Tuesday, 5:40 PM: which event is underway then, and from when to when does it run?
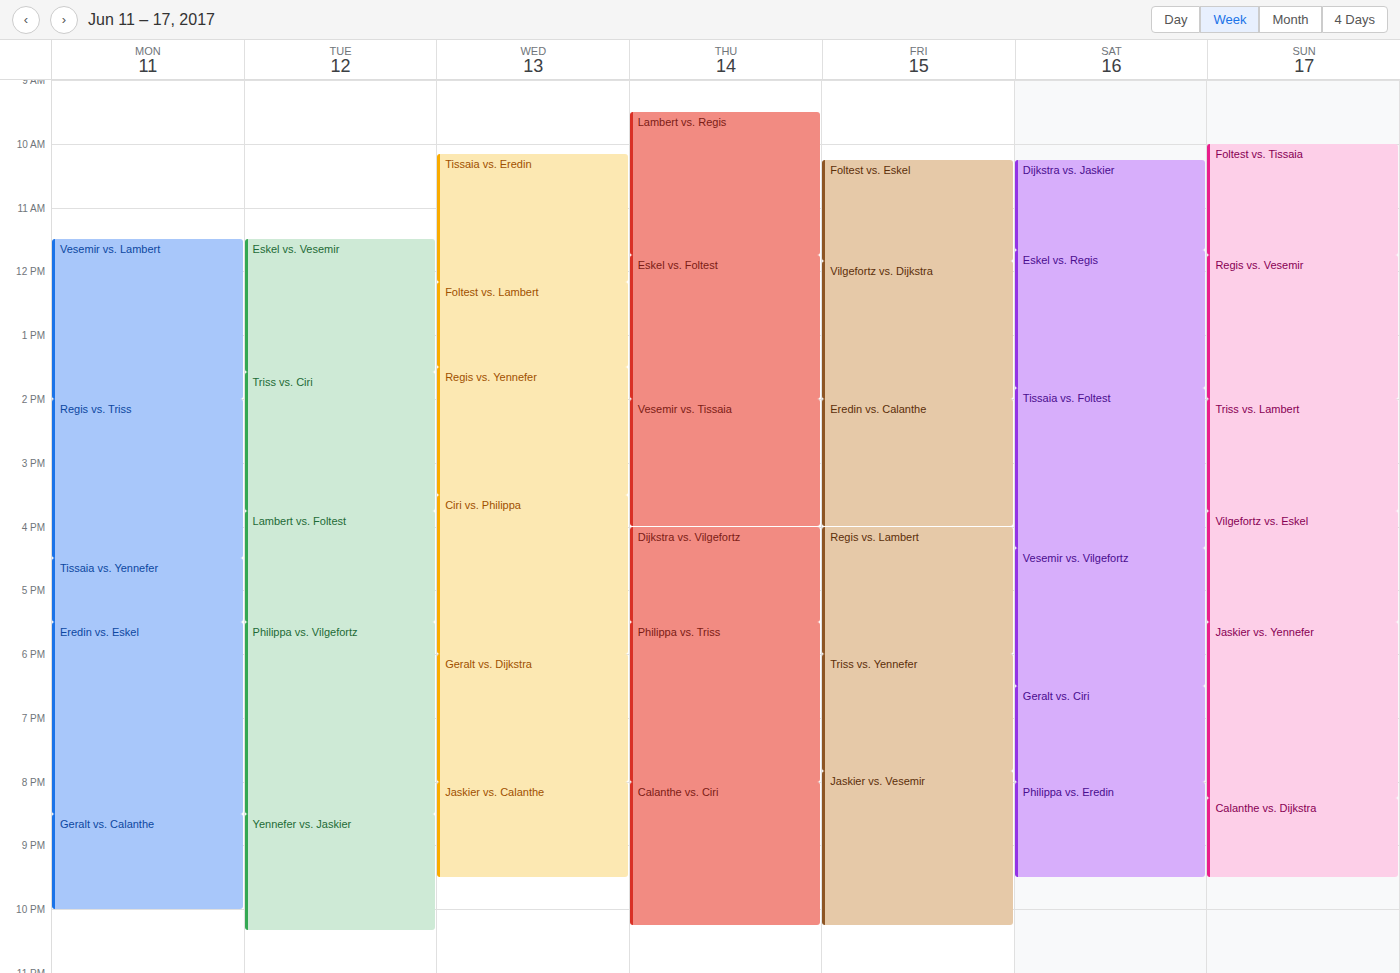
"Philippa vs. Vilgefortz", 5:30 PM to 8:30 PM